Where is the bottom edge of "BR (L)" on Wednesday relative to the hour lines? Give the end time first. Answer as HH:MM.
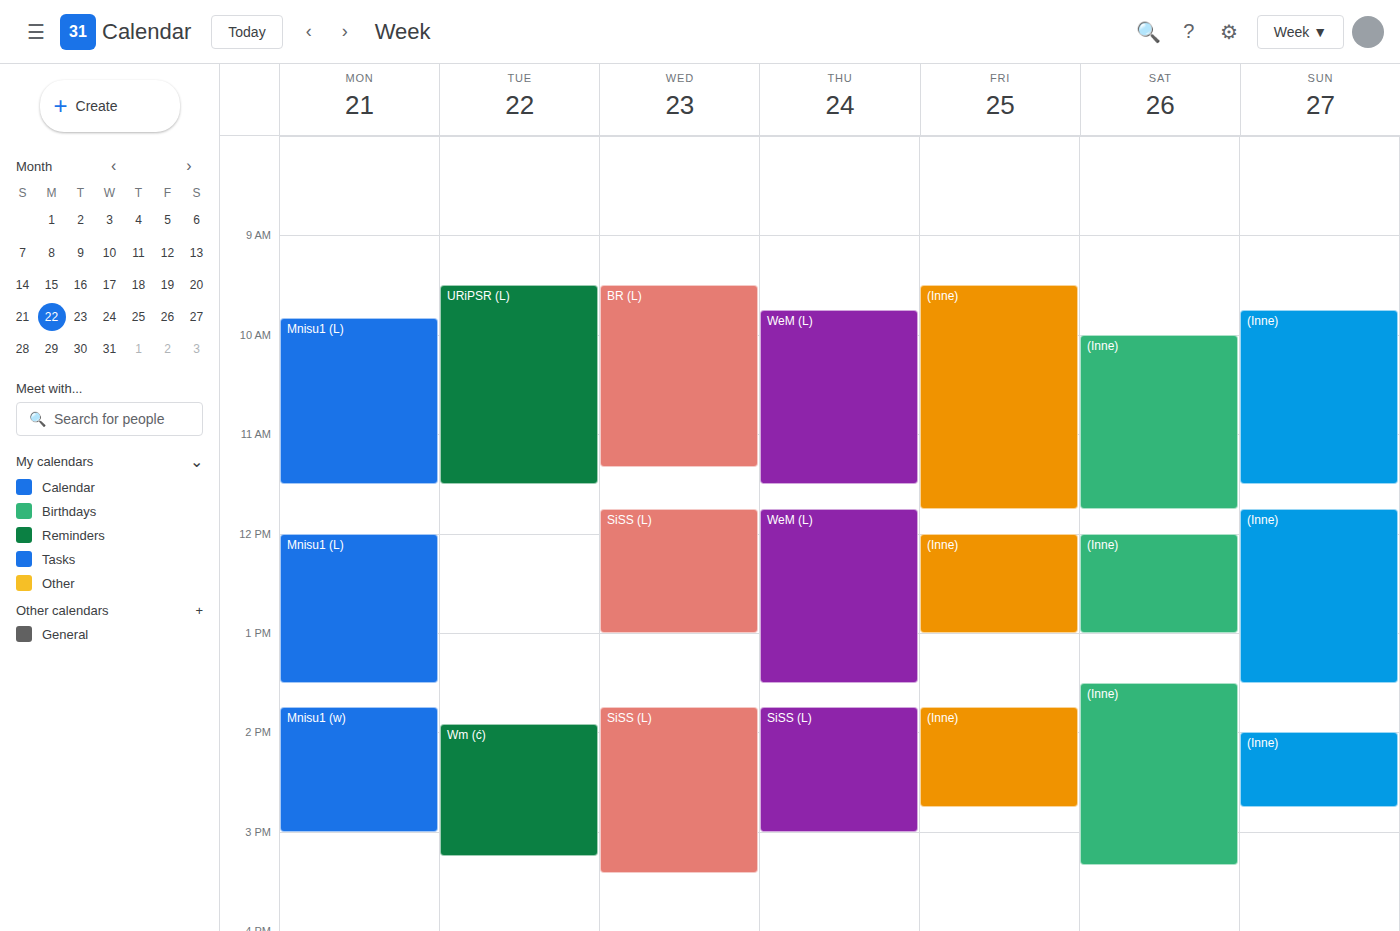
11:20 -- neither: 20 minutes below the 11:00 line and 40 minutes above the 12:00 line.